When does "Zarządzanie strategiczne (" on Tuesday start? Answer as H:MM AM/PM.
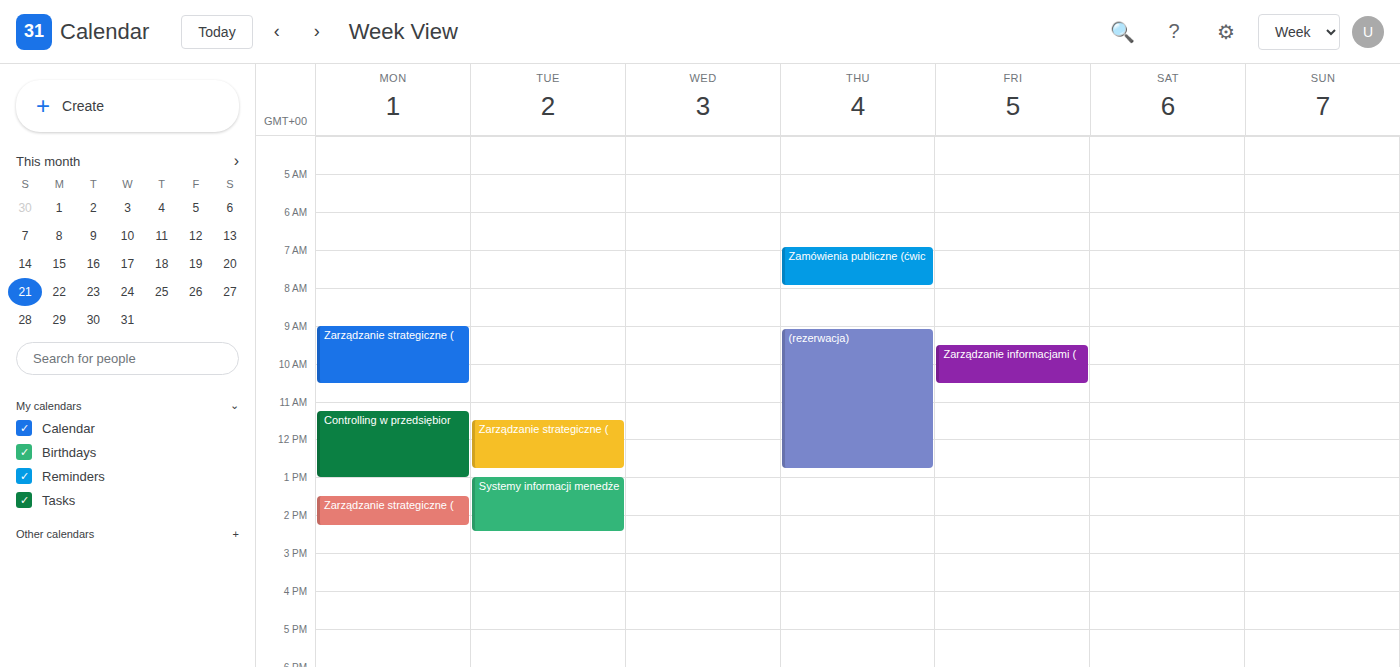
11:30 AM